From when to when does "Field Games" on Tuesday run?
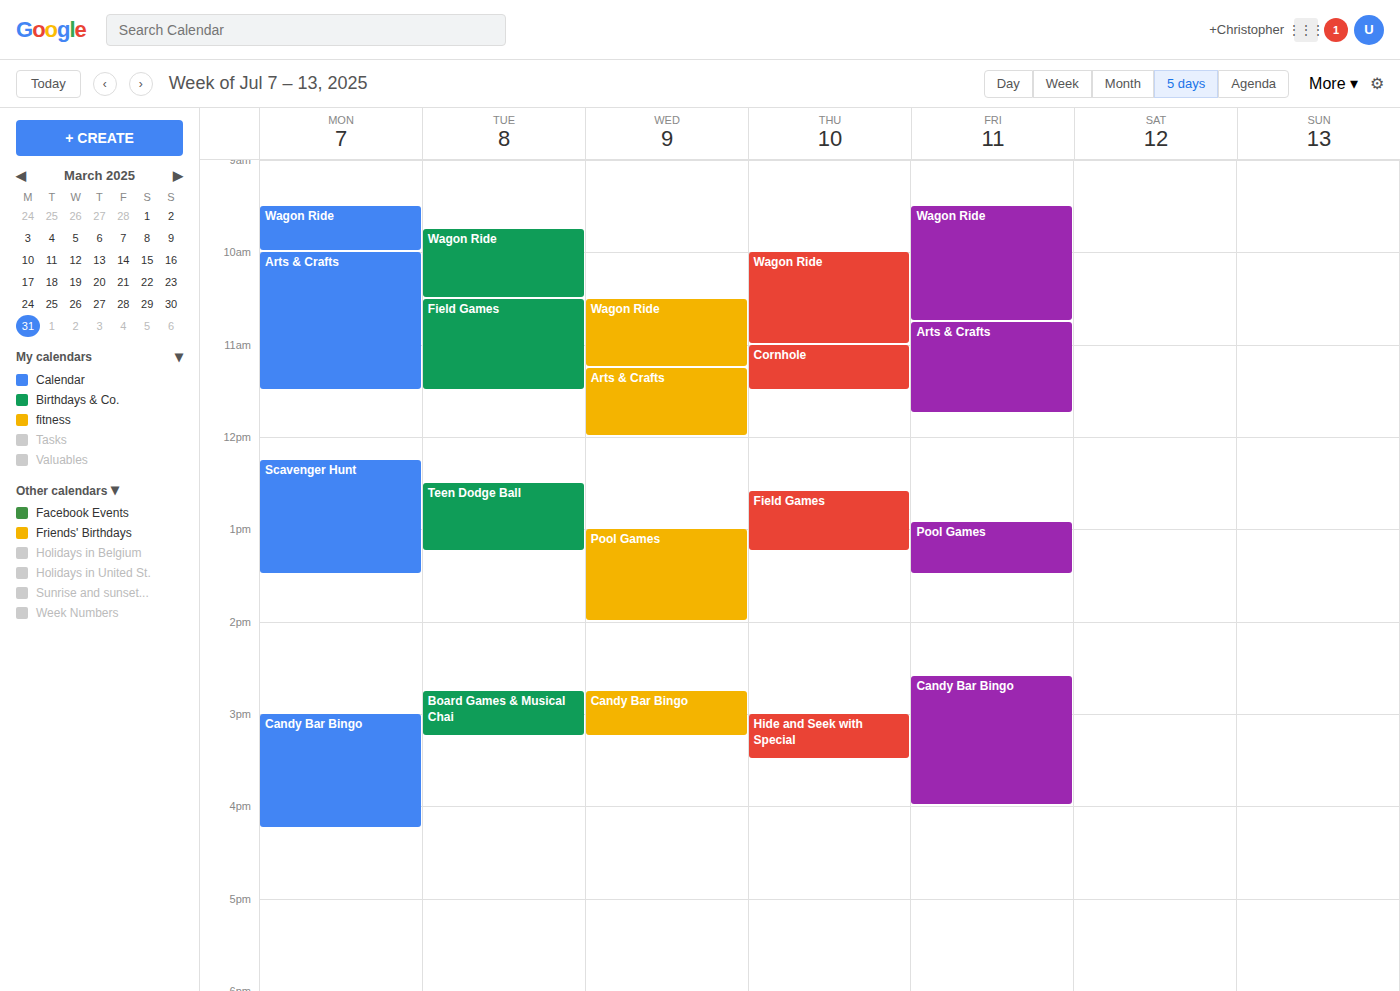
10:30 AM to 11:30 AM